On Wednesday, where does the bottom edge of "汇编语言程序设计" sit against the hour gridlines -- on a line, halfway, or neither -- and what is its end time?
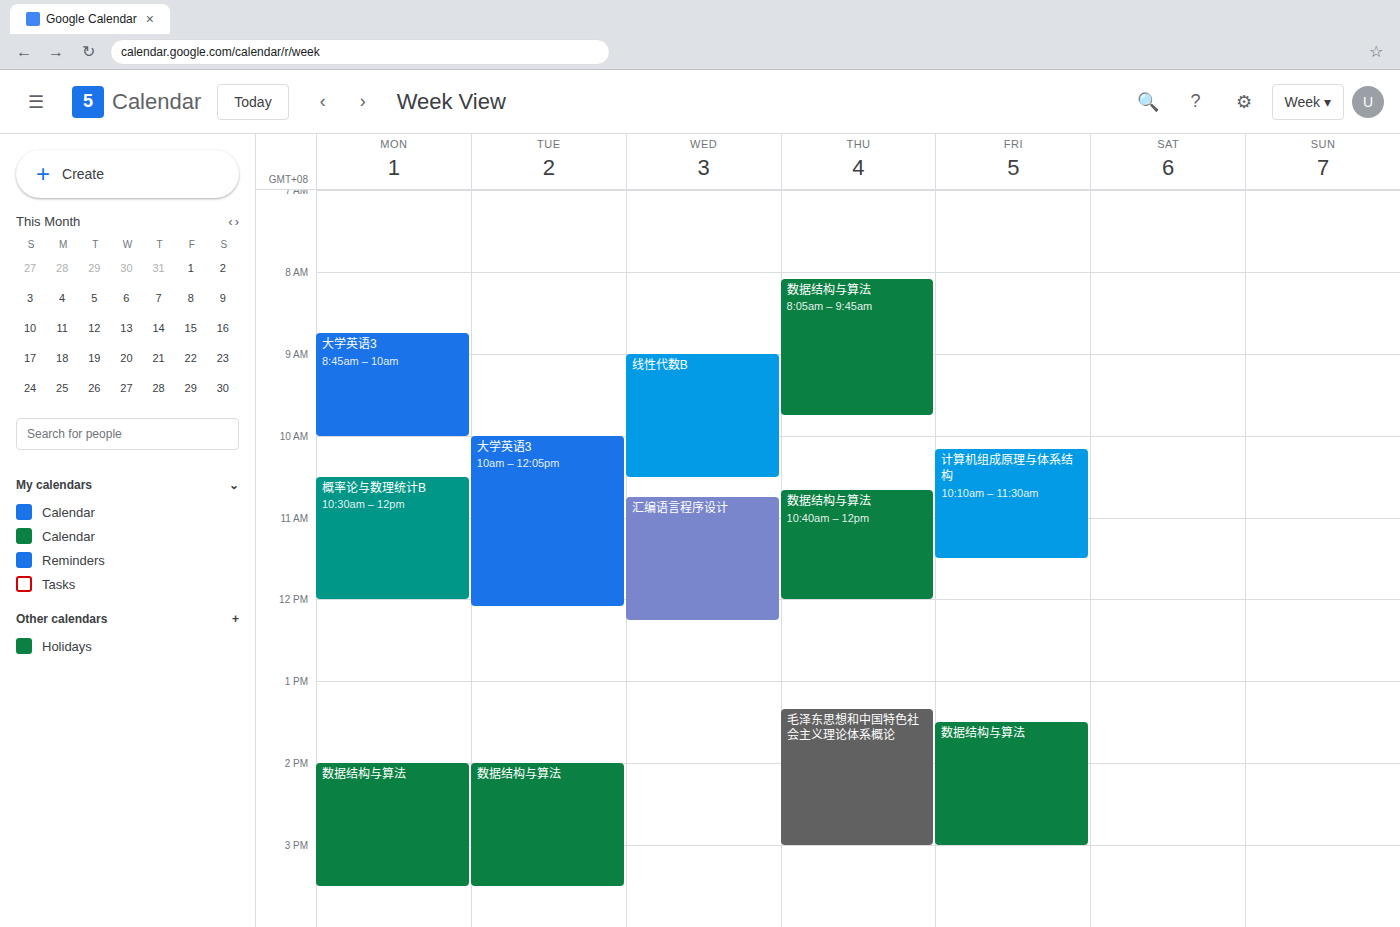
12:15 PM -- neither: a quarter of the way from the 12 PM line to the 1 PM line.